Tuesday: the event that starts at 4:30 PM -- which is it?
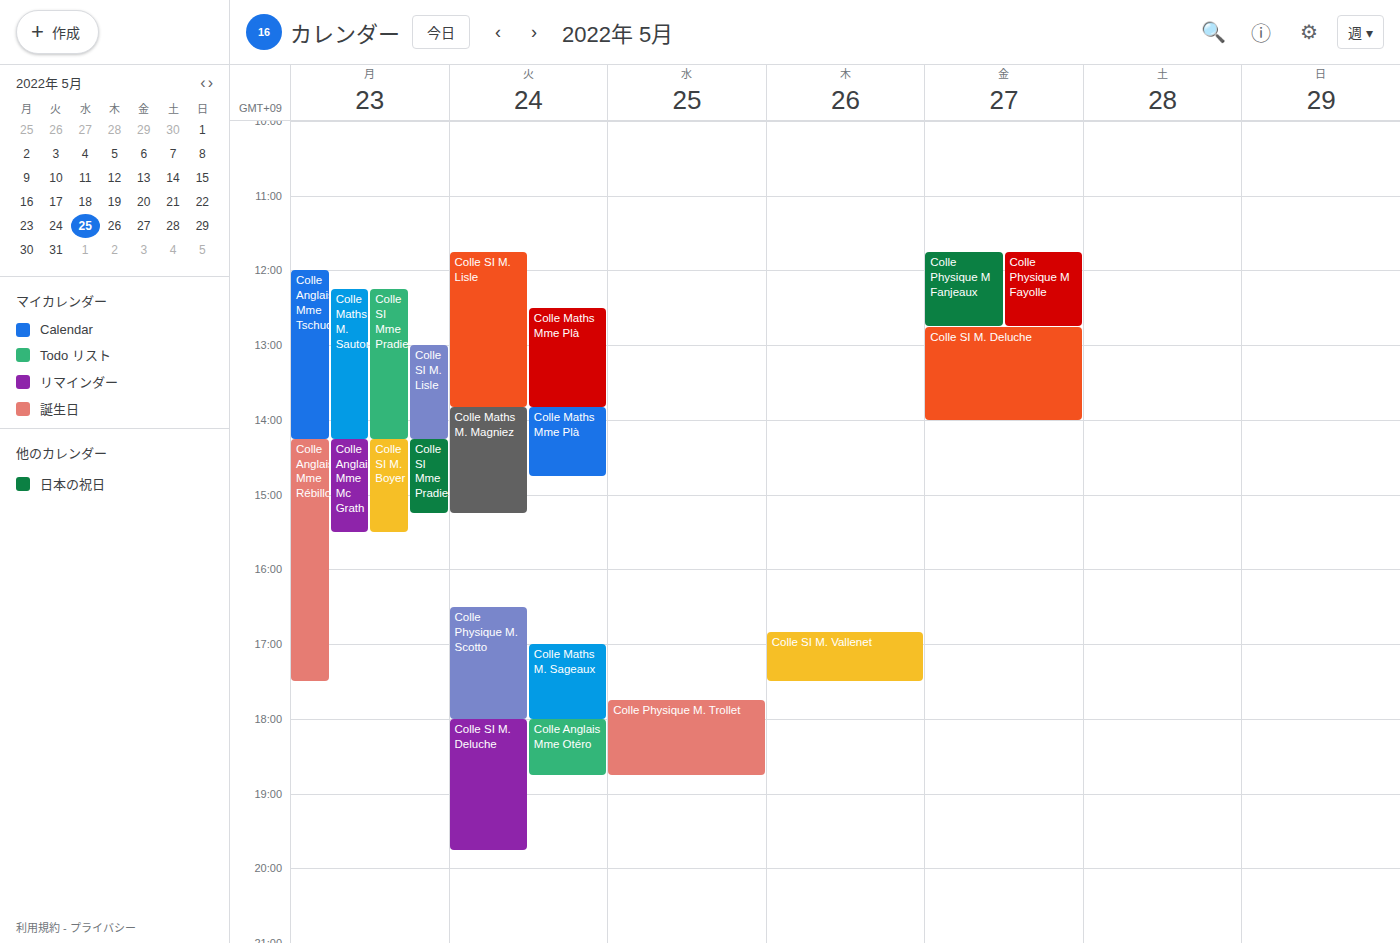
"Colle Physique M. Scotto"